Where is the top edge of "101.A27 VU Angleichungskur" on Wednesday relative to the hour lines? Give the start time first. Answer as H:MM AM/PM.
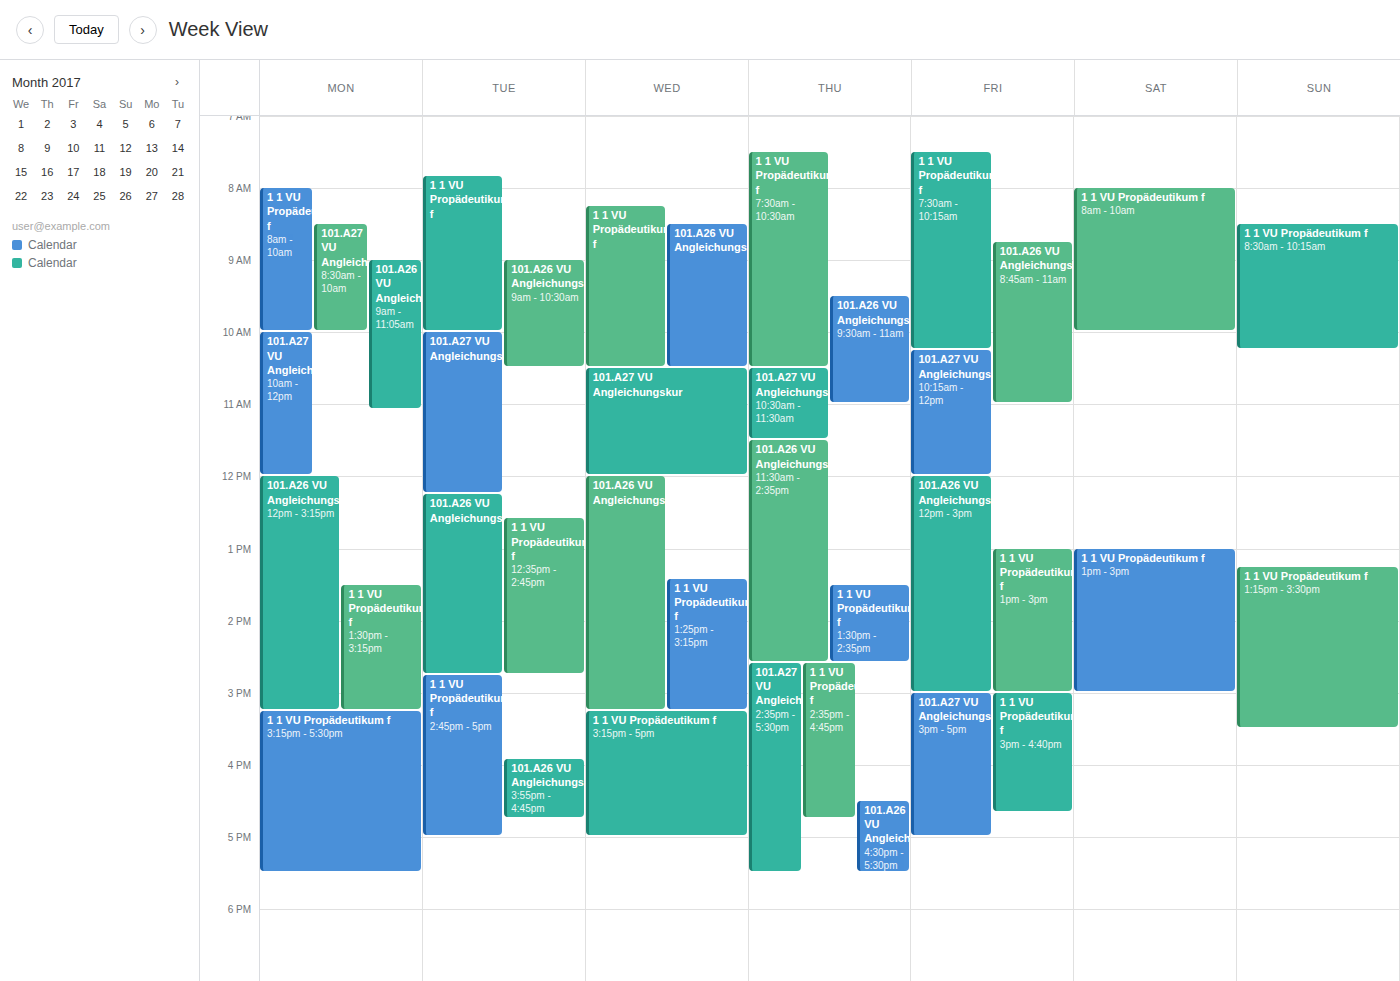
10:30 AM -- halfway between the 10 AM and 11 AM lines.